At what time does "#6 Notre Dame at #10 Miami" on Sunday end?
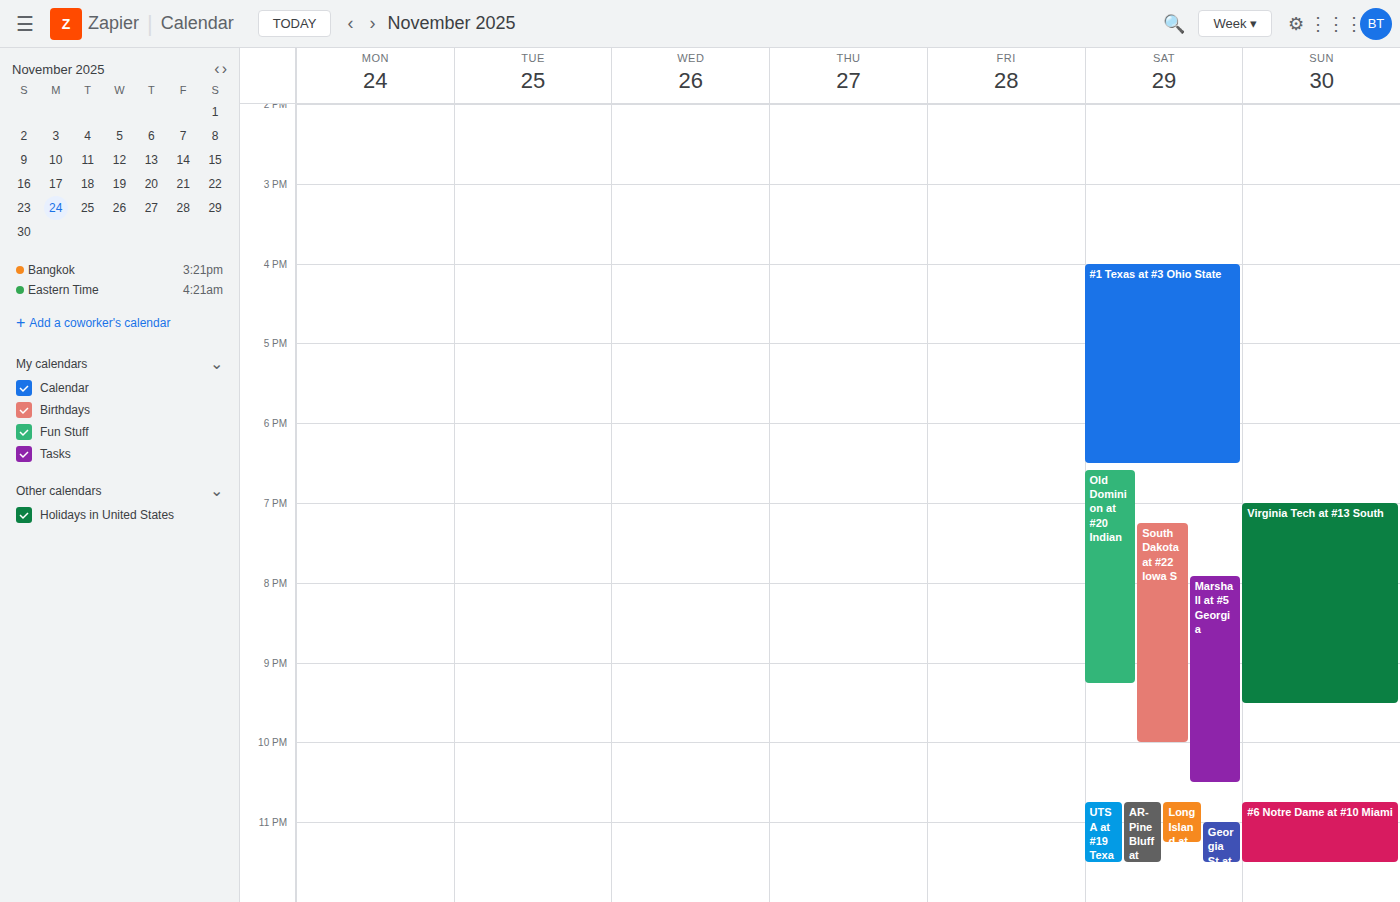
11:30 PM